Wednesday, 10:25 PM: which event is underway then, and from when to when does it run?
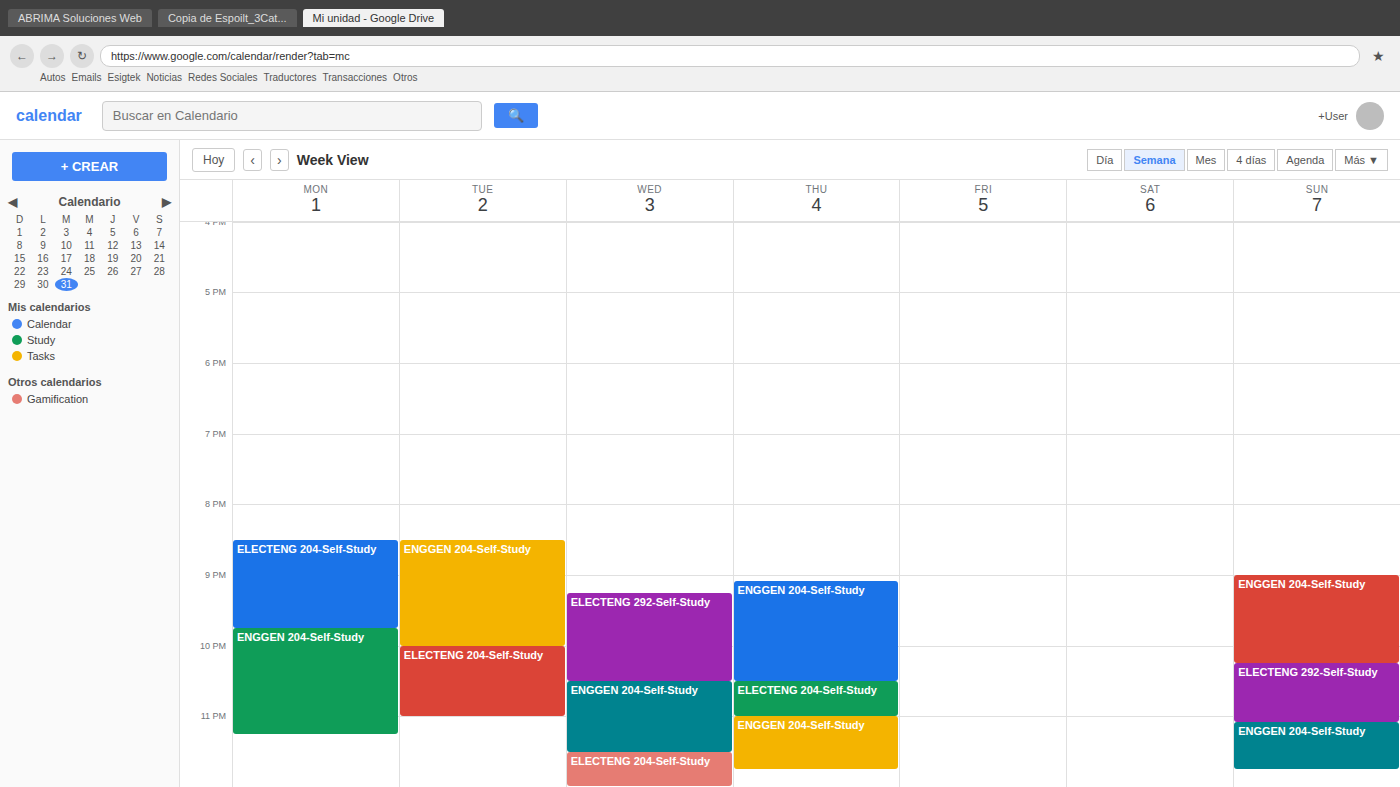
"ELECTENG 292-Self-Study", 9:15 PM to 10:30 PM